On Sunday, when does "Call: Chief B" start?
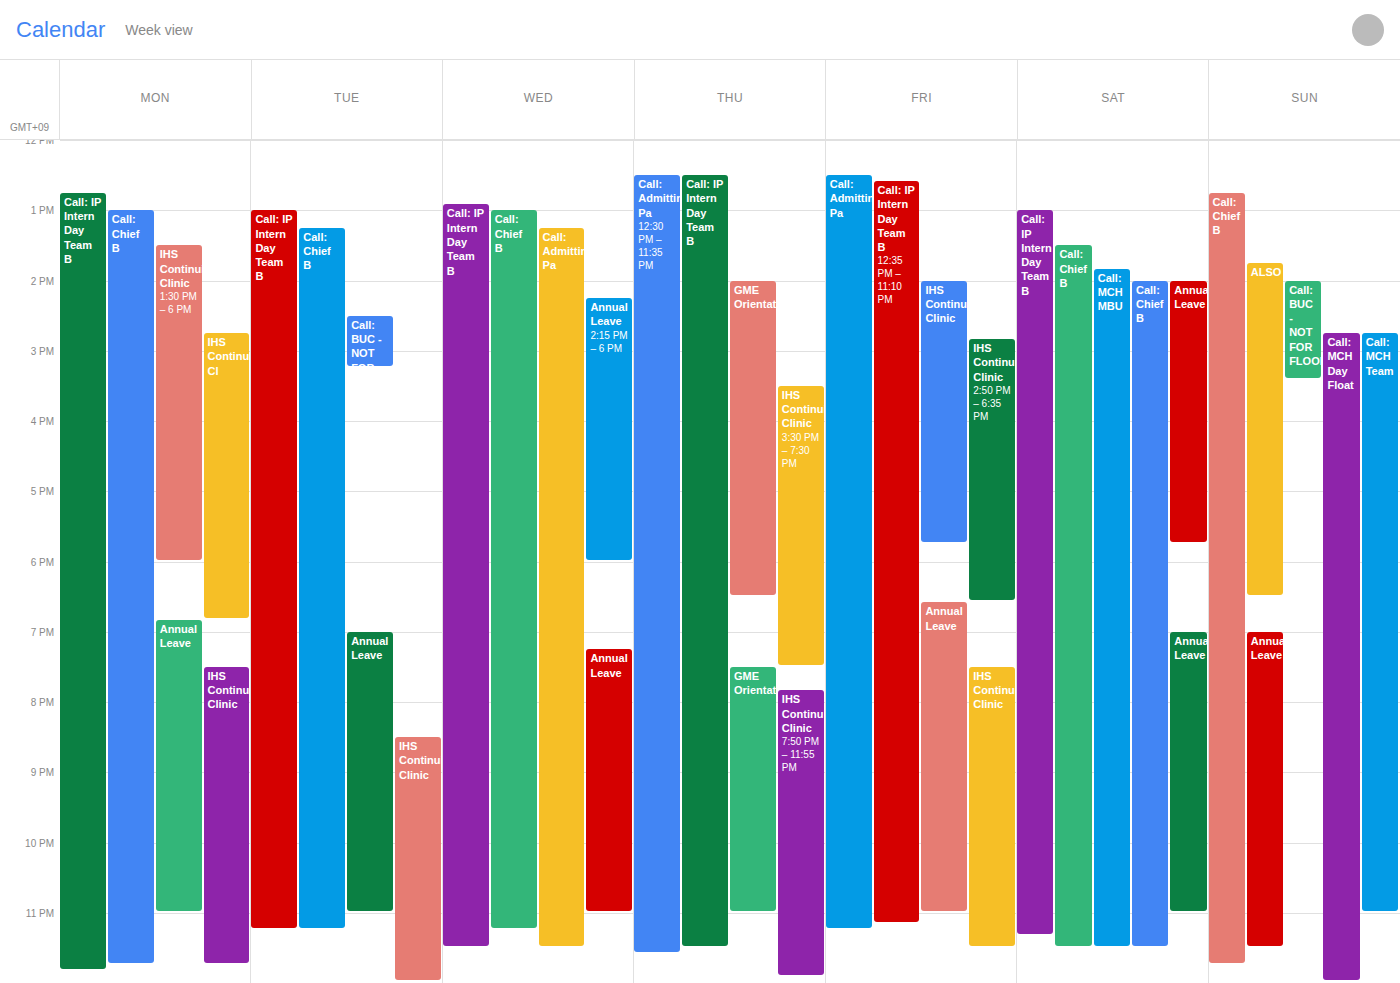
12:45 PM